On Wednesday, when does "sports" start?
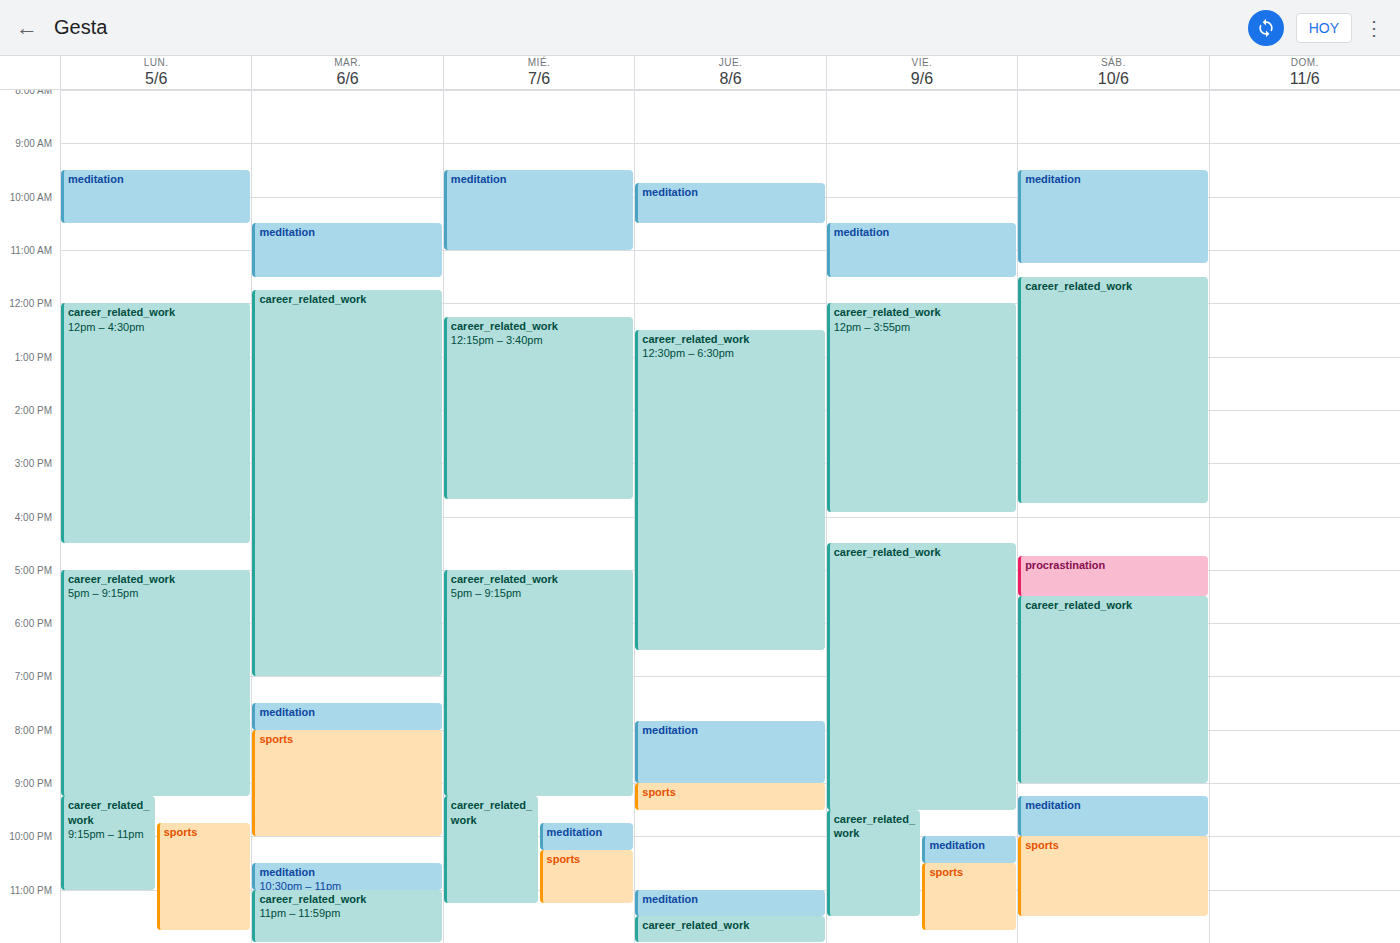
10:15 PM